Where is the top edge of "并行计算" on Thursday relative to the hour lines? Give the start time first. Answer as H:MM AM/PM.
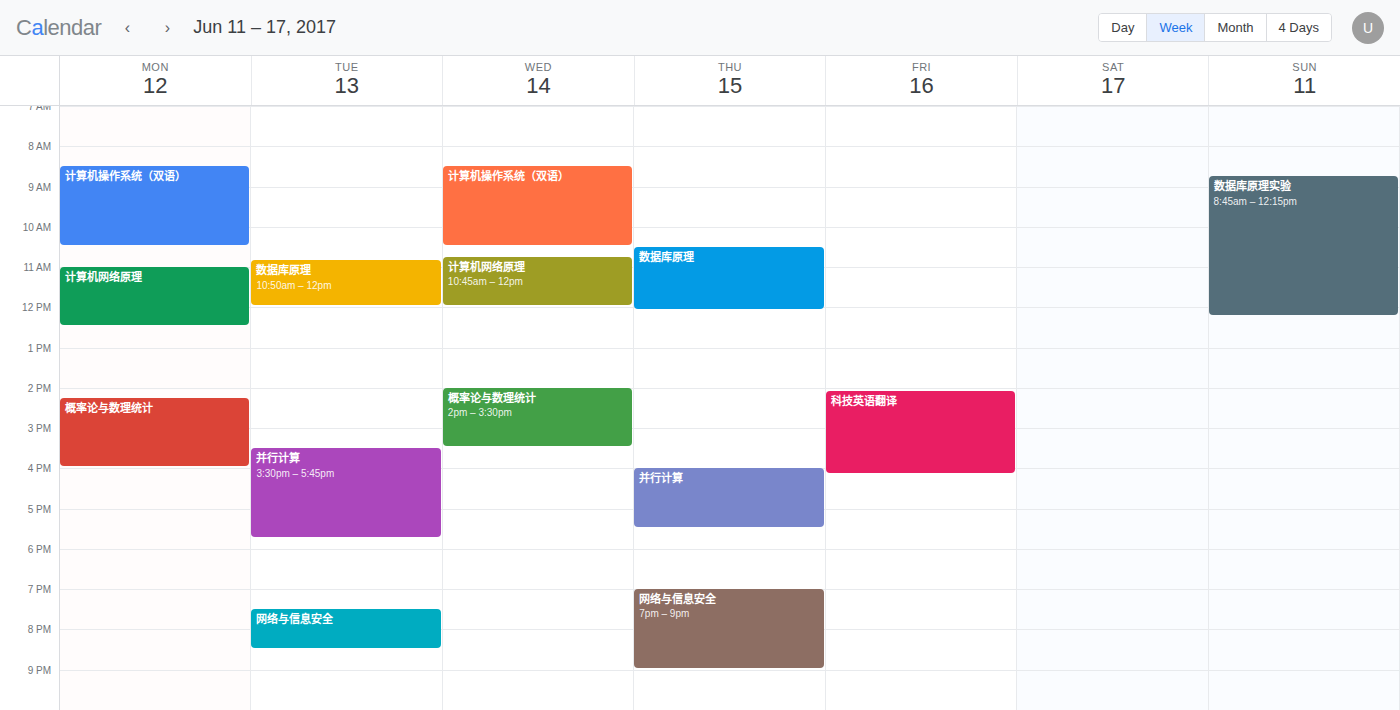
4:00 PM -- exactly on the 4 PM line.